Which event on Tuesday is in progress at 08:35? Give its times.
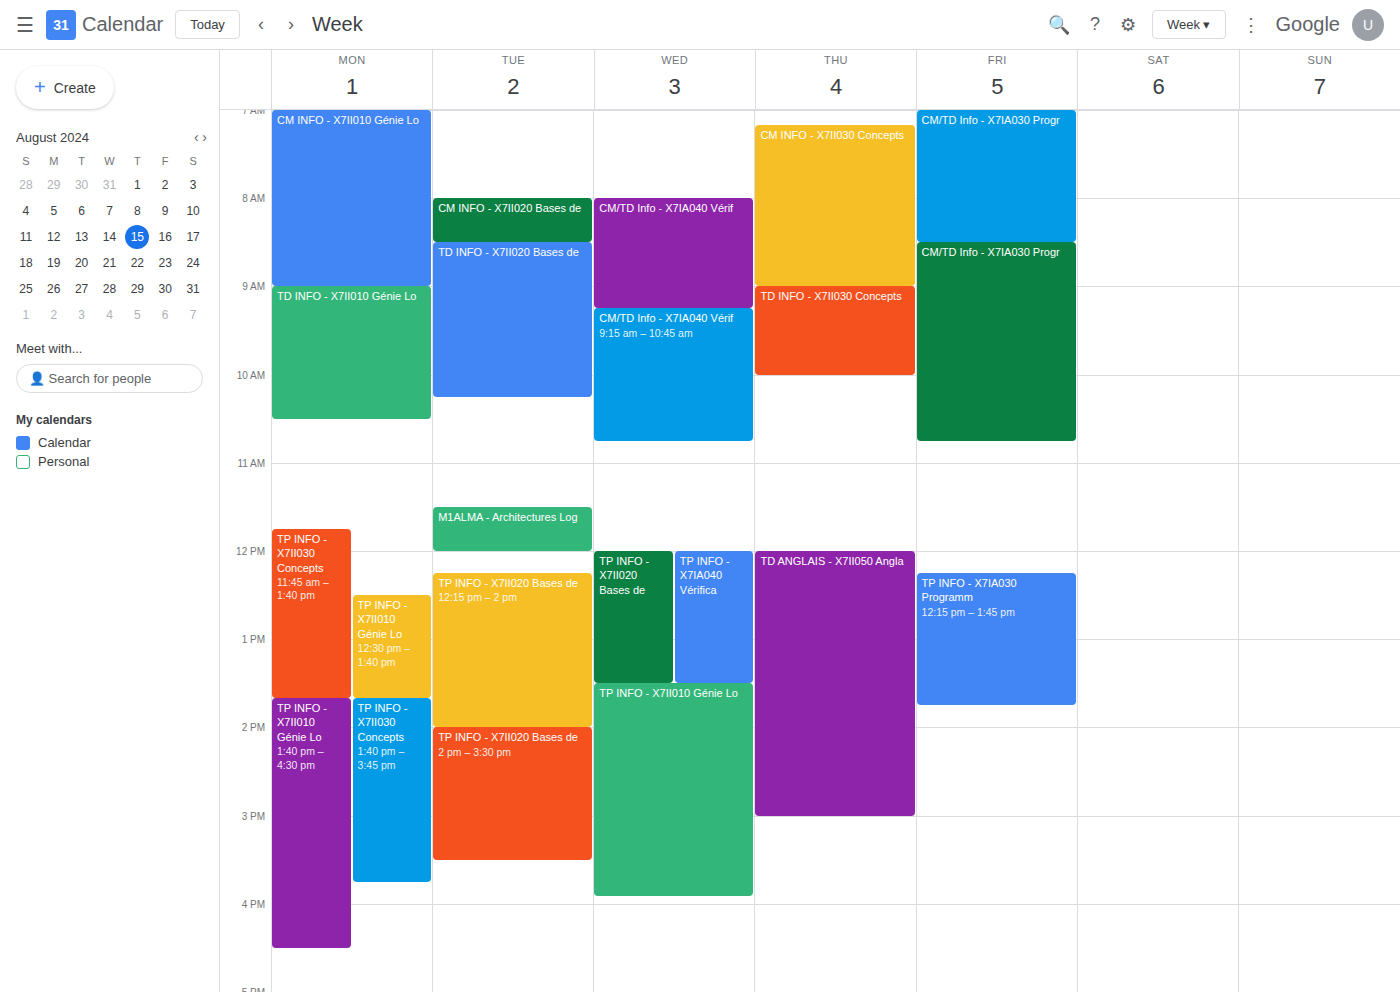
"TD INFO - X7II020 Bases de", 08:30 to 10:15